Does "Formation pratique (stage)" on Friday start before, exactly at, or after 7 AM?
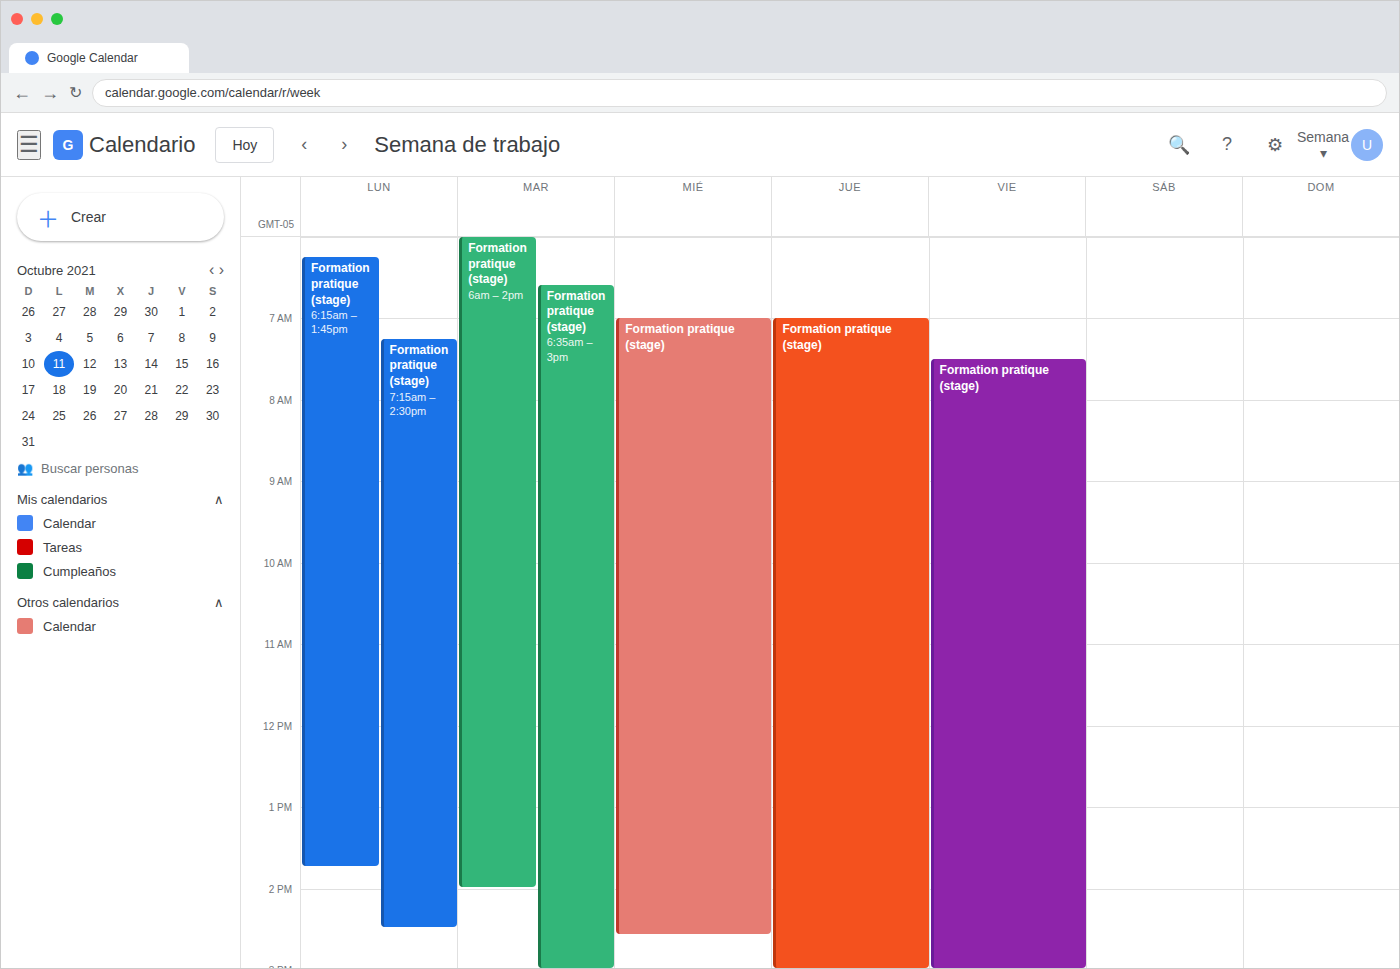
7:30 AM -- after 7 AM, 30 minutes below the 7 AM line.